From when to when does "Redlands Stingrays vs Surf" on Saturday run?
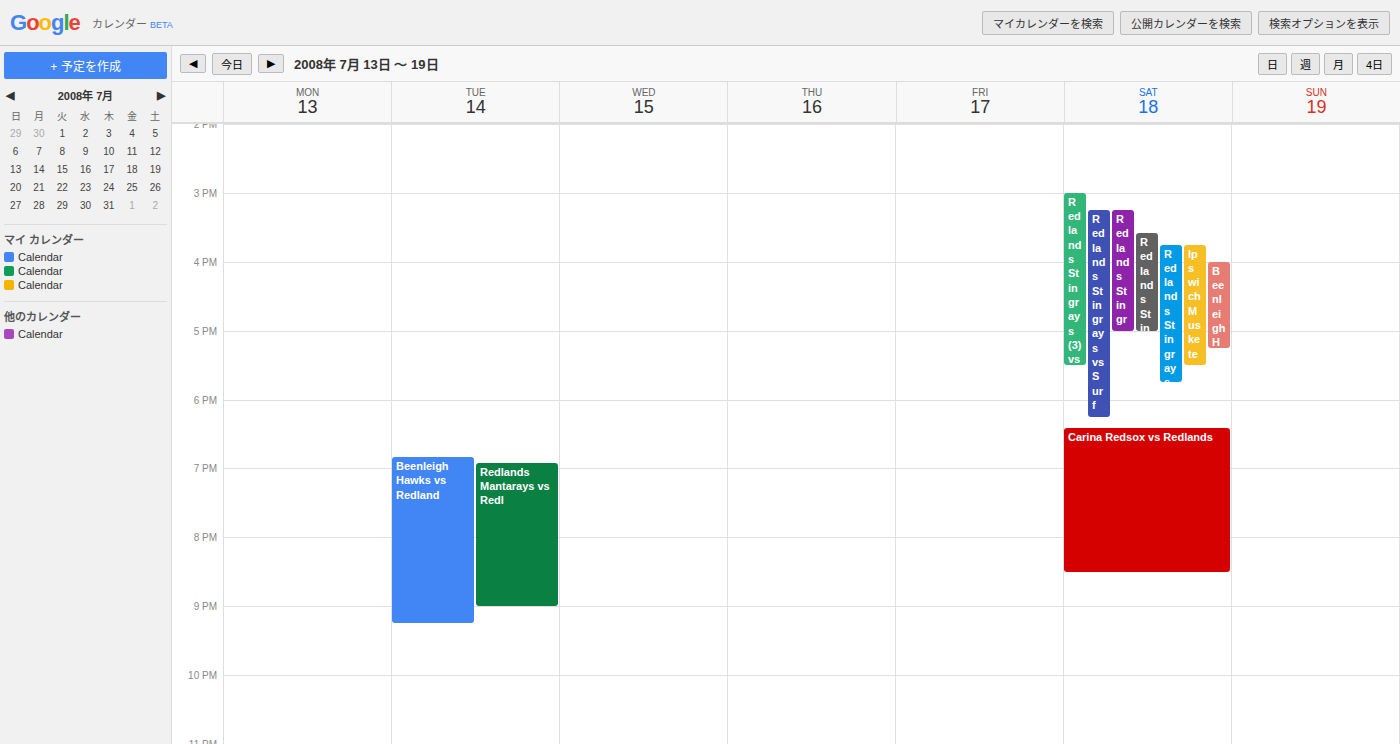
3:15 PM to 6:15 PM